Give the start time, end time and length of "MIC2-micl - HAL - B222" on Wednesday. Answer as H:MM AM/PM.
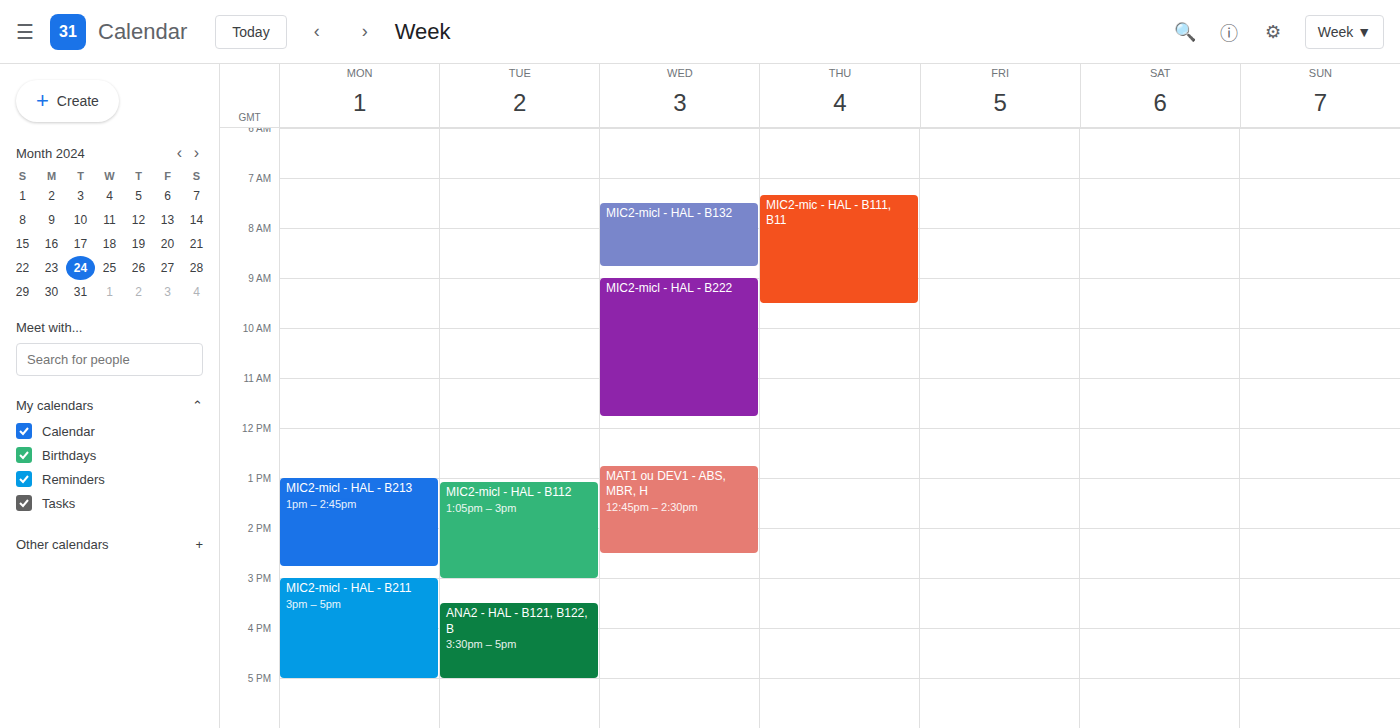
9:00 AM to 11:45 AM, 2 hours 45 minutes